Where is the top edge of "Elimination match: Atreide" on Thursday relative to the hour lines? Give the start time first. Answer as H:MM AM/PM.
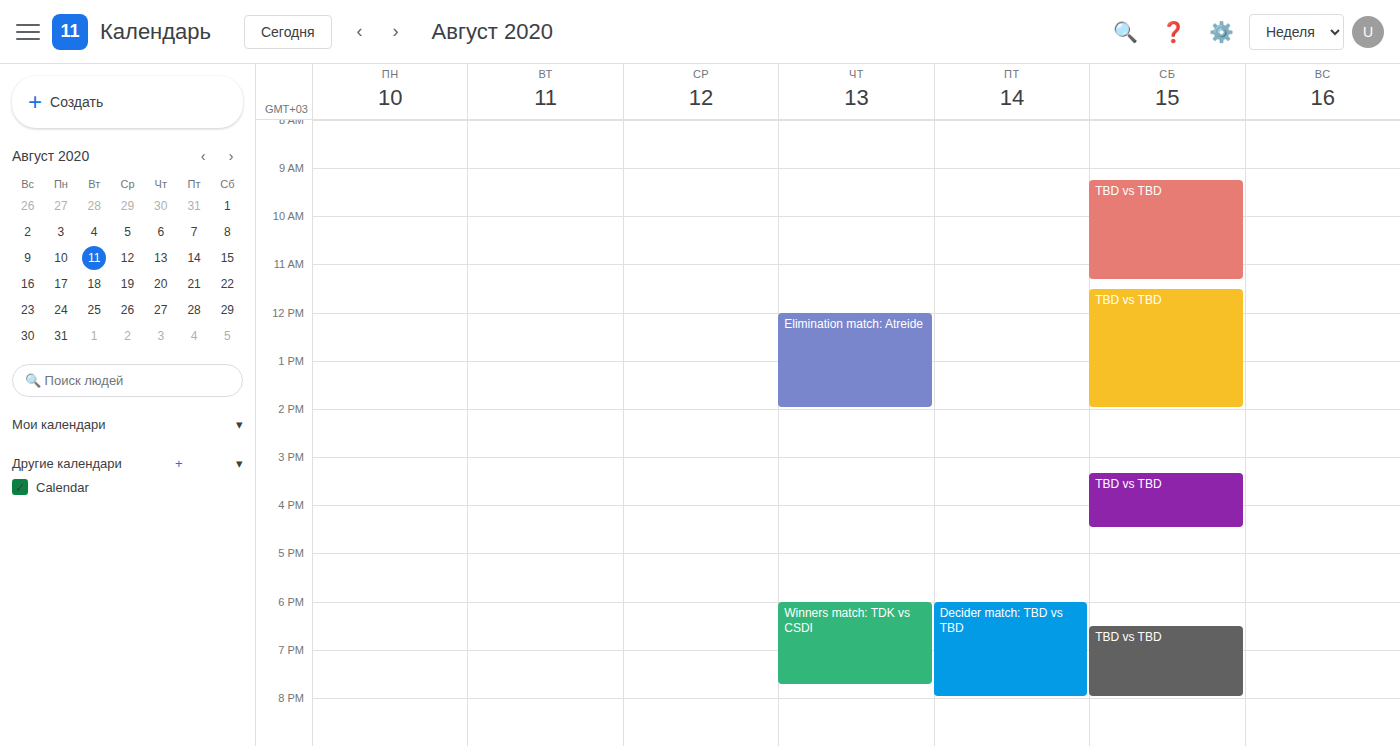
12:00 PM -- exactly on the 12 PM line.